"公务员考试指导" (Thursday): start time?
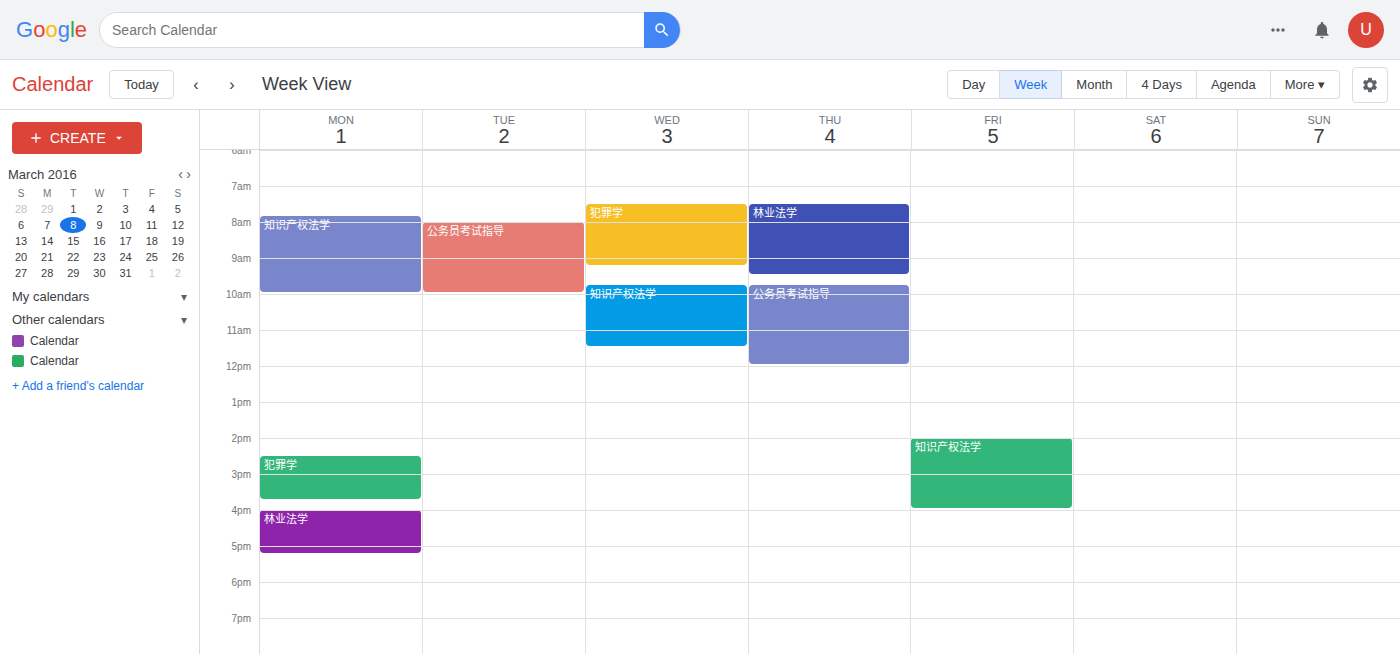
9:45 AM